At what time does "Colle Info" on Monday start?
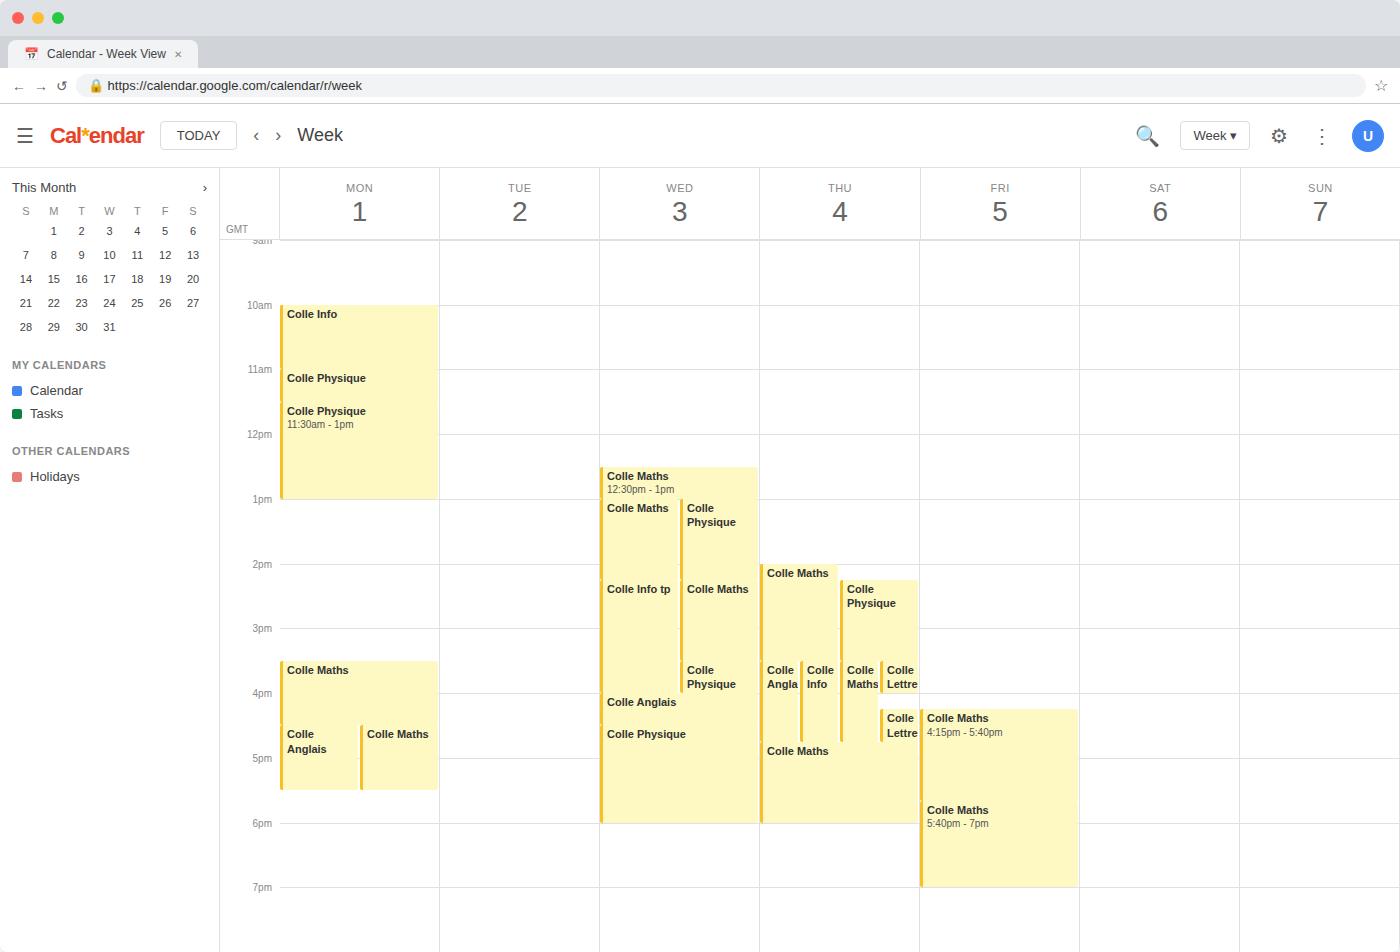
10:00 AM